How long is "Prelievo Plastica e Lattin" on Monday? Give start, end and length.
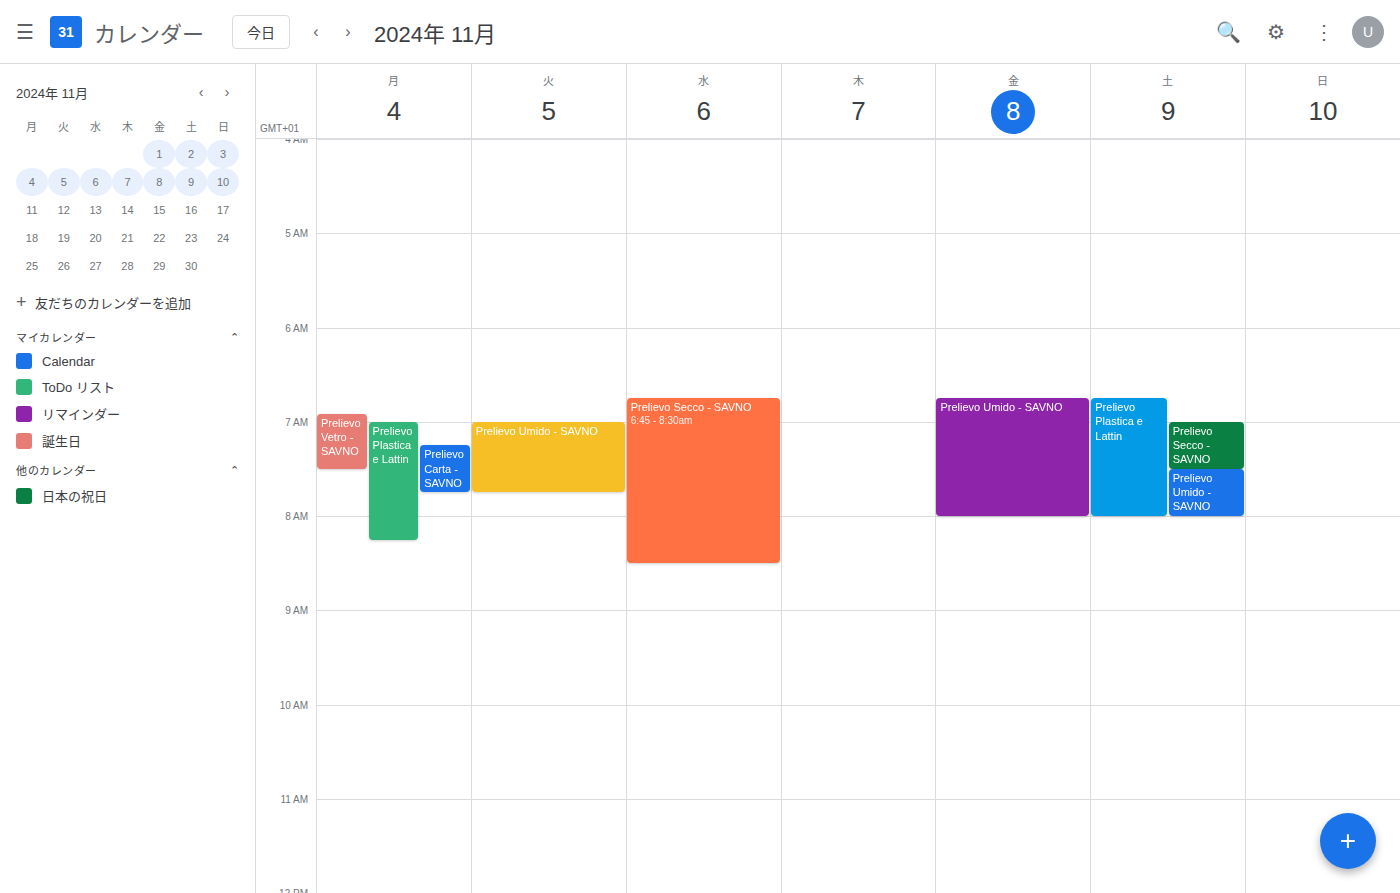
7:00 AM to 8:15 AM, 1 hour 15 minutes